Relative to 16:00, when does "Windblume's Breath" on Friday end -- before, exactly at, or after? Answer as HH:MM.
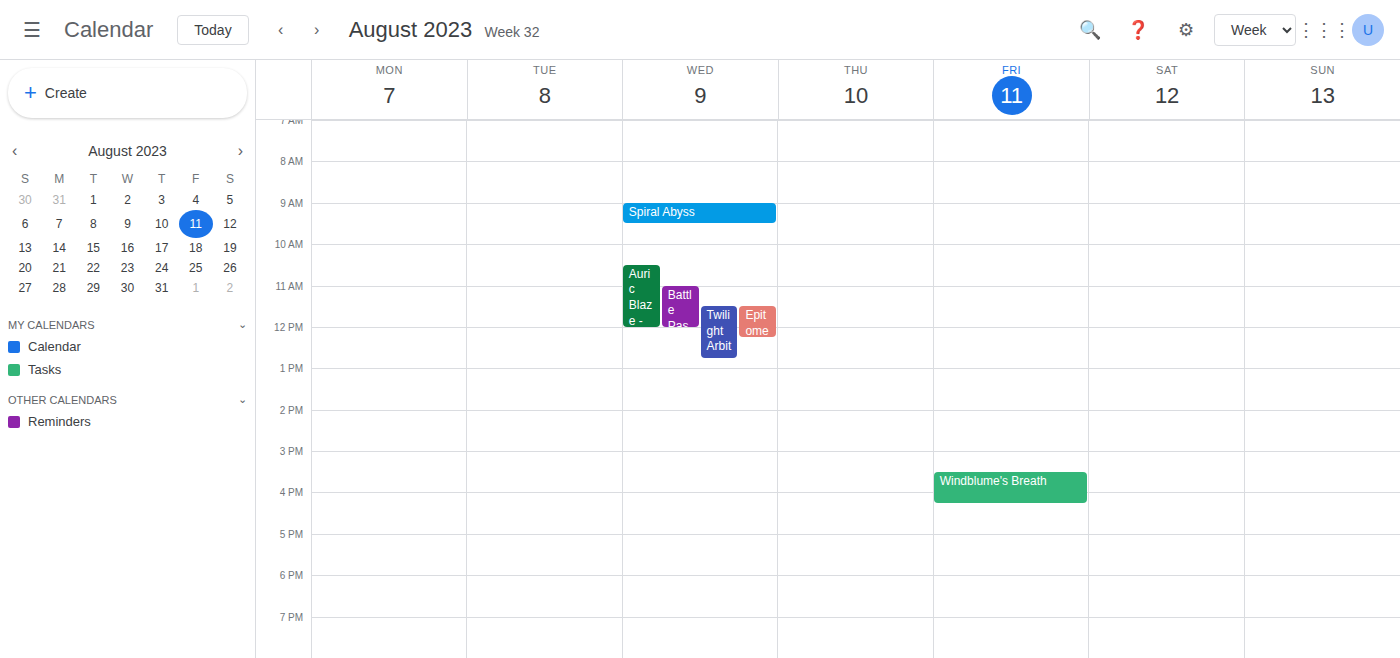
16:15 -- after 16:00, 15 minutes below the 16:00 line.